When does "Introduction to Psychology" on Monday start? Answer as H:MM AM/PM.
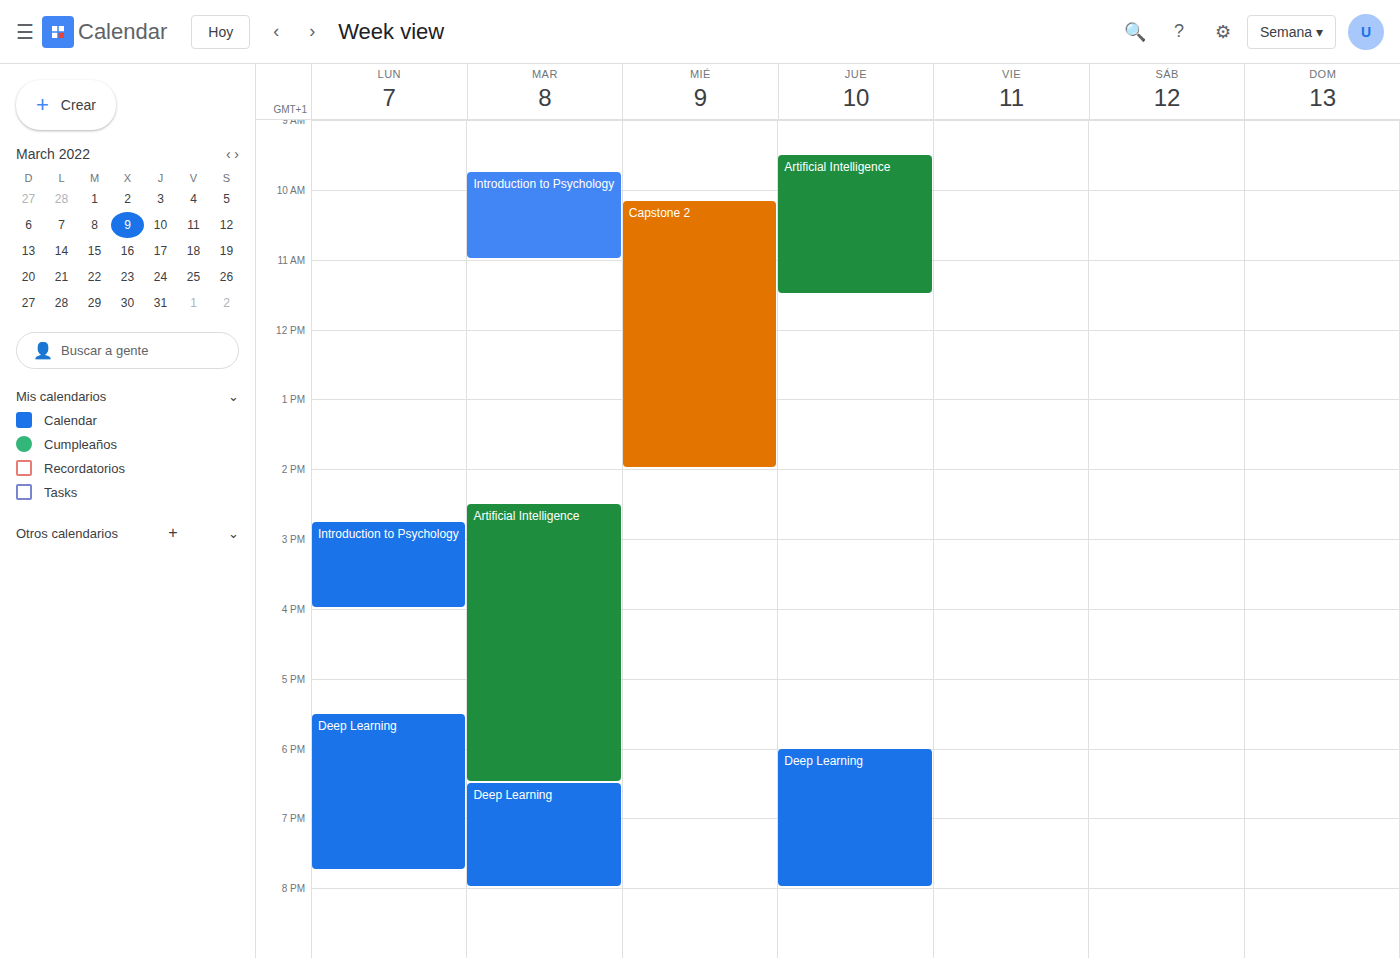
2:45 PM